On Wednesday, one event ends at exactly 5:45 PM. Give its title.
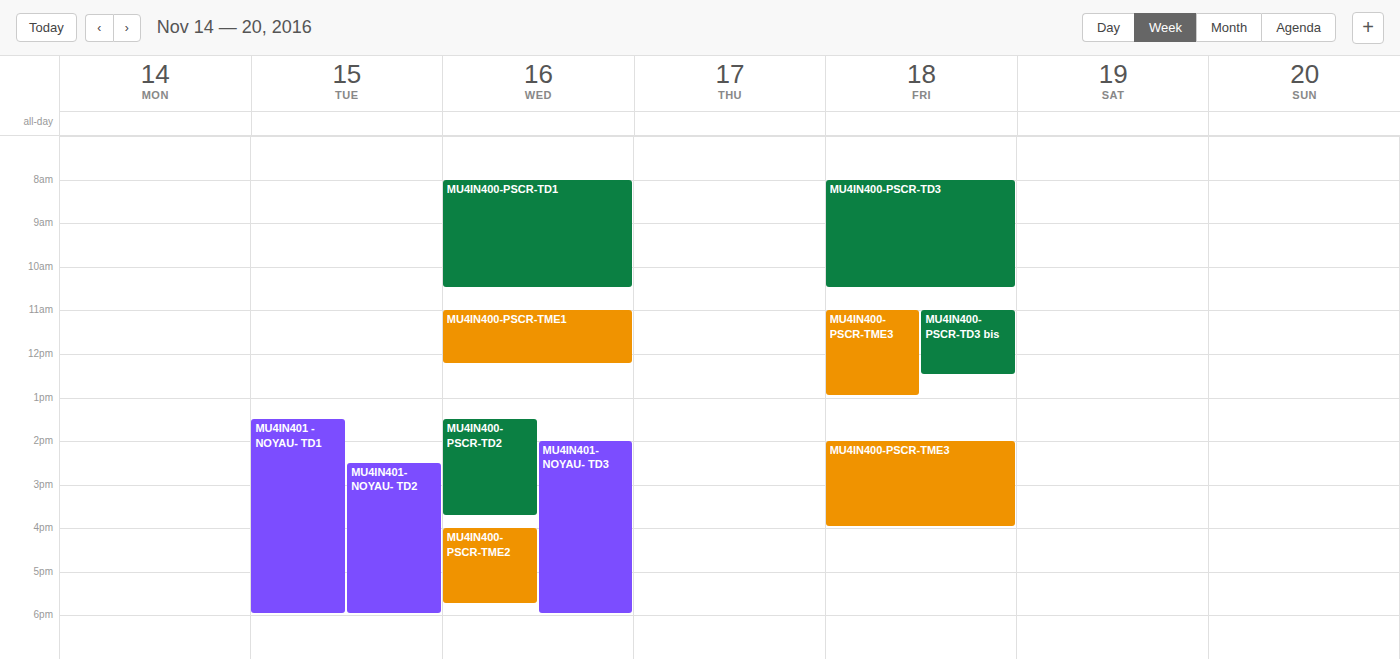
"MU4IN400-PSCR-TME2"